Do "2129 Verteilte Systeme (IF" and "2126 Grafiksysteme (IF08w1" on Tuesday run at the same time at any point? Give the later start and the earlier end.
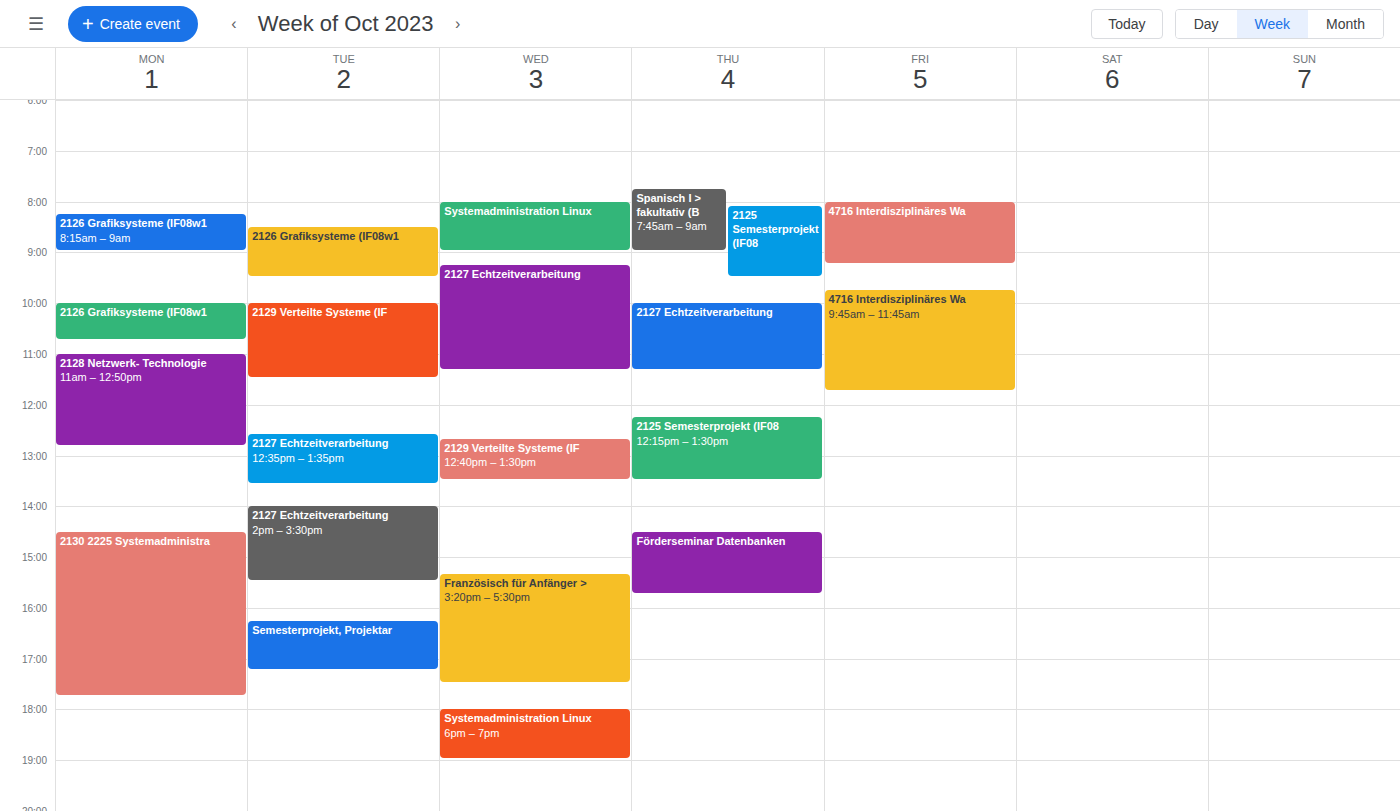
"2126 Grafiksysteme (IF08w1" ends at 9:30 AM and "2129 Verteilte Systeme (IF" starts at 10:00 AM -- no overlap.